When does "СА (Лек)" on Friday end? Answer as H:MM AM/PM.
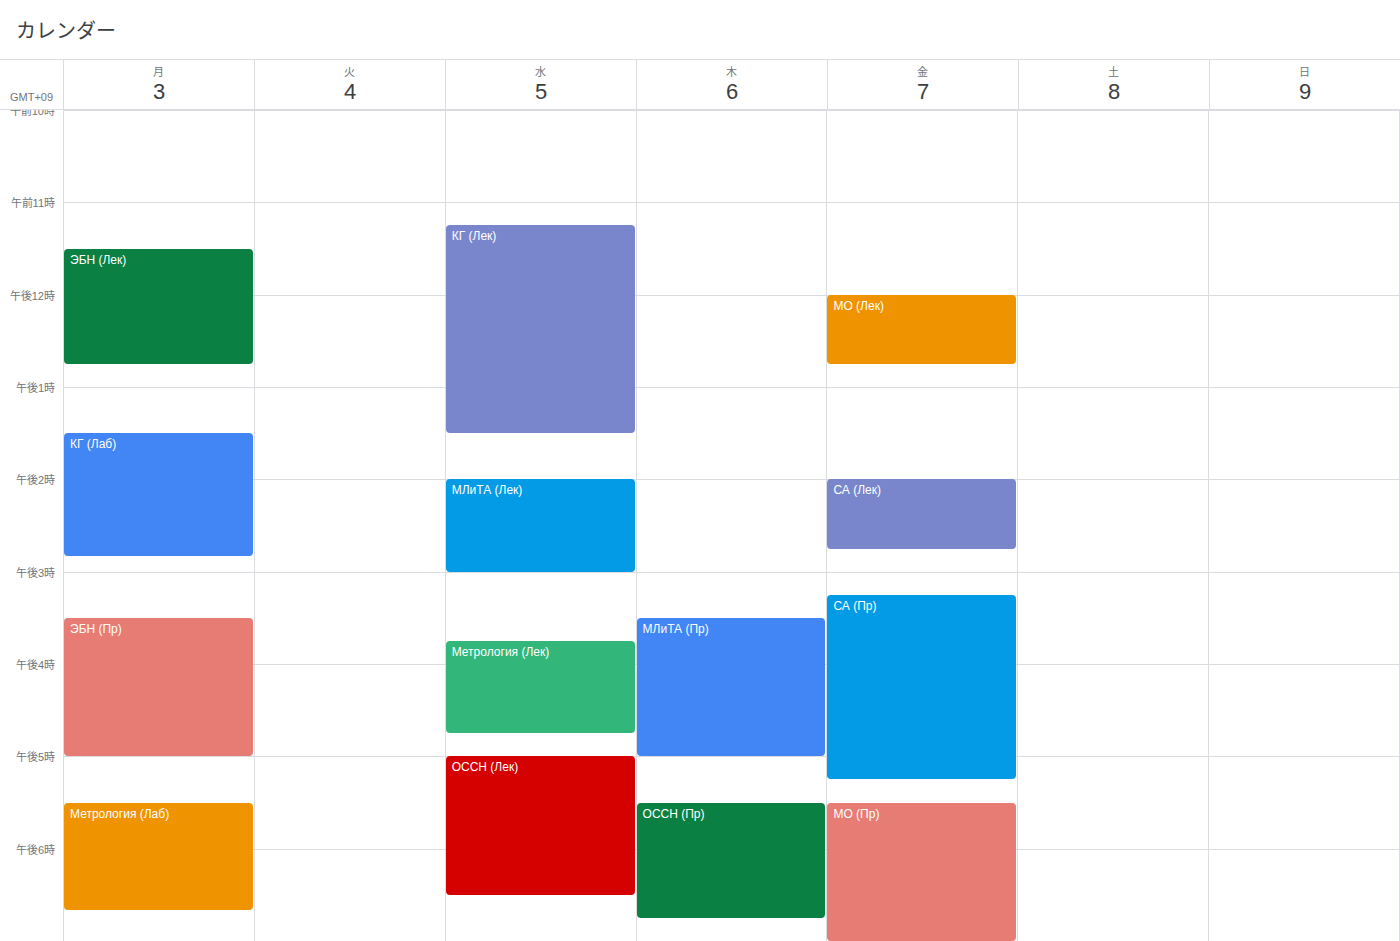
2:45 PM